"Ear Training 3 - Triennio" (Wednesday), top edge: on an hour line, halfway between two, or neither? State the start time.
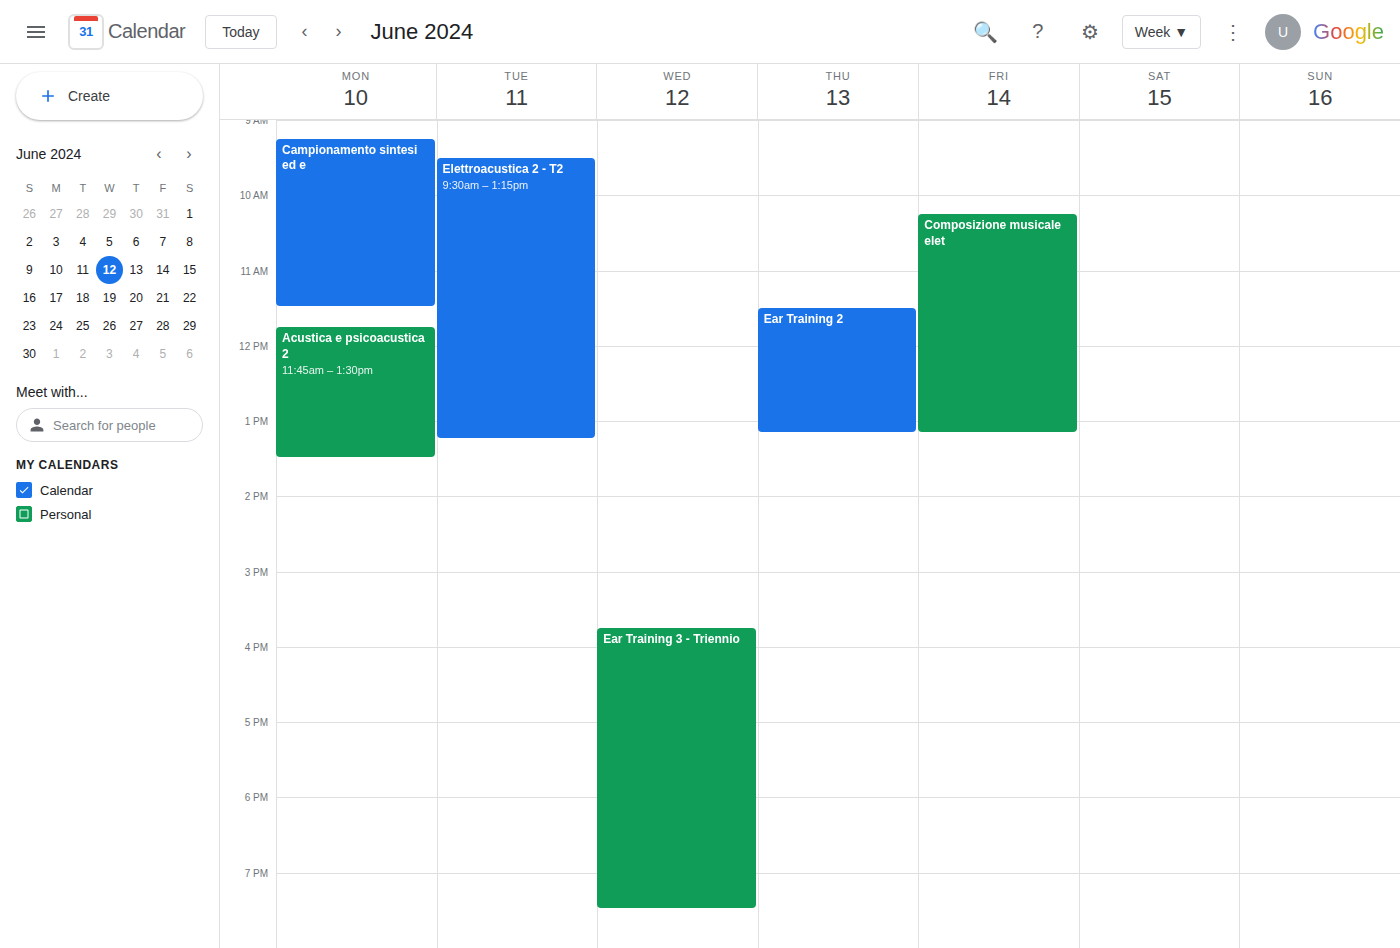
3:45 PM -- neither: three quarters of the way from the 3 PM line to the 4 PM line.